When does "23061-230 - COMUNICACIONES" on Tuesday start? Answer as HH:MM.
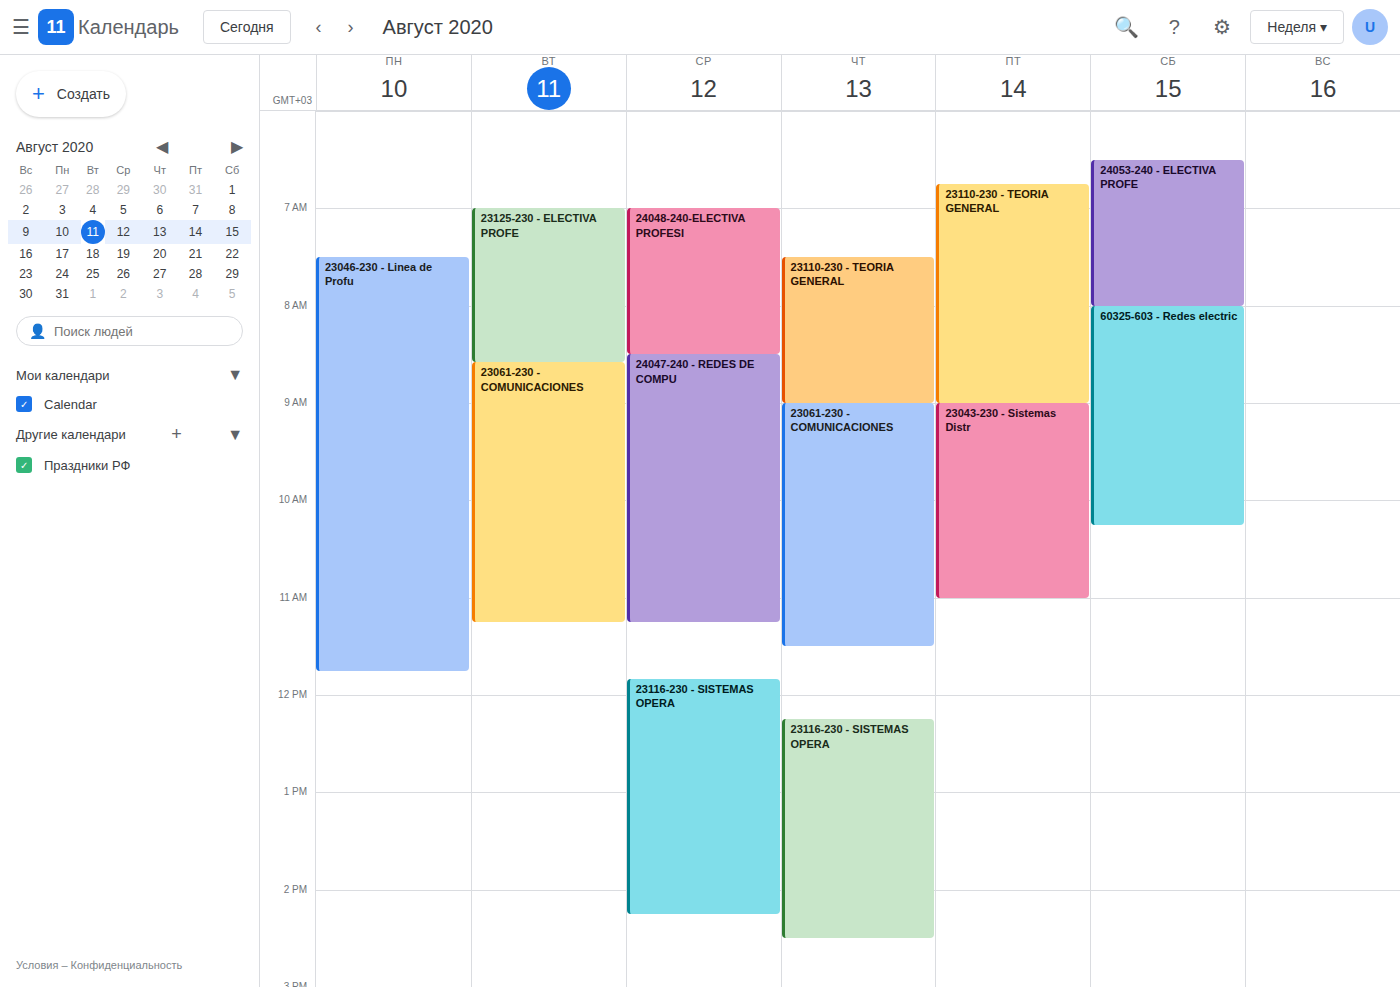
08:35